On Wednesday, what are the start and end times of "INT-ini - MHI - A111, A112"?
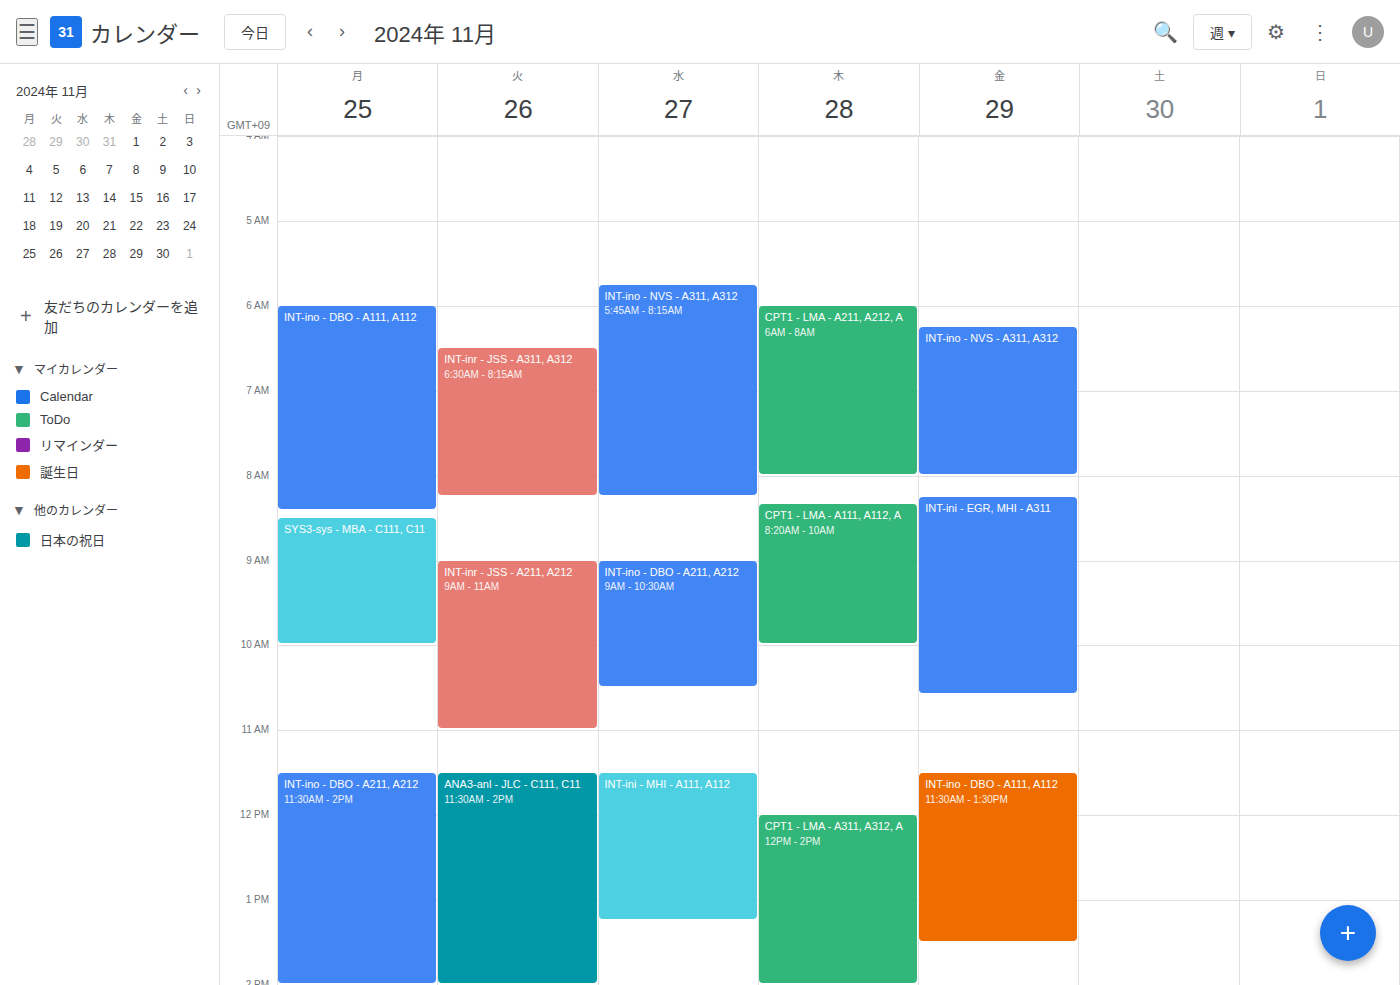
11:30 AM to 1:15 PM